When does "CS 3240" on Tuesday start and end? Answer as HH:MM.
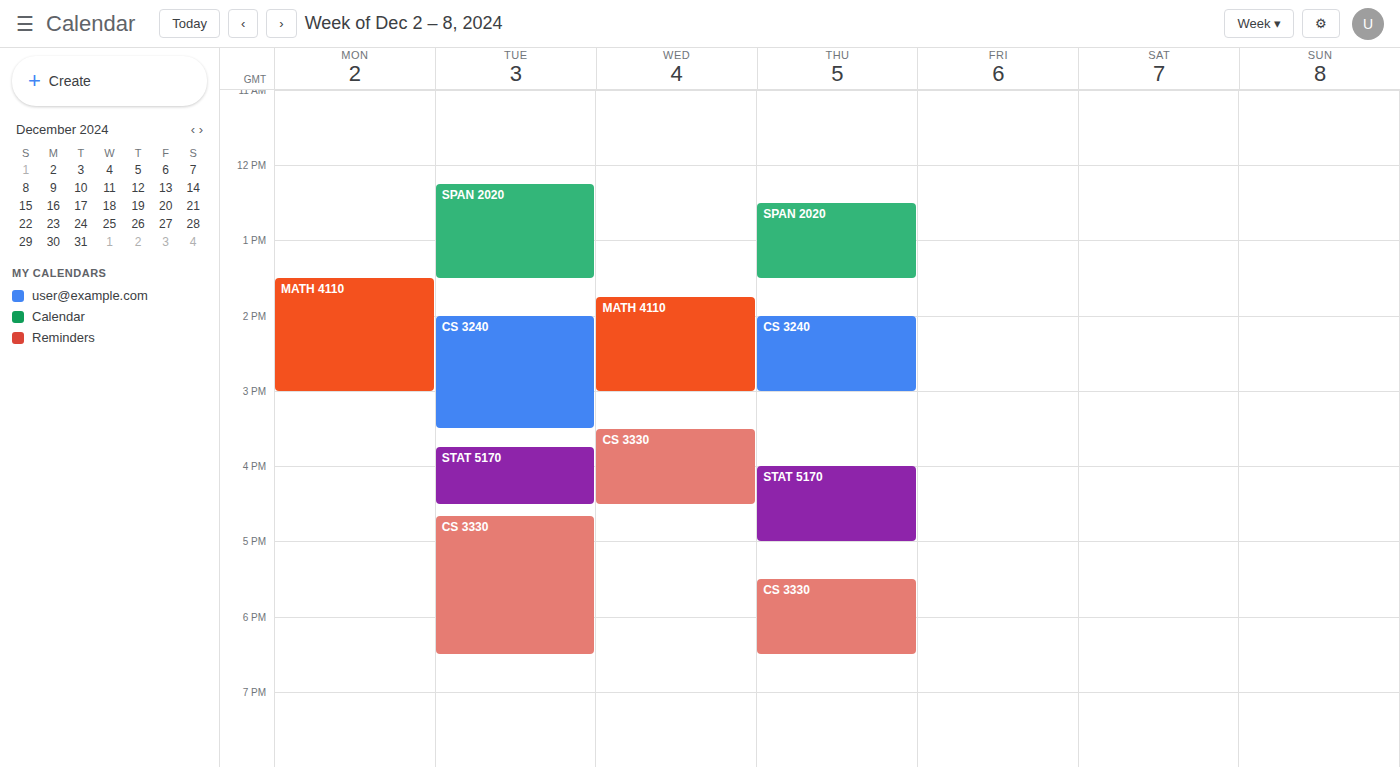
14:00 to 15:30